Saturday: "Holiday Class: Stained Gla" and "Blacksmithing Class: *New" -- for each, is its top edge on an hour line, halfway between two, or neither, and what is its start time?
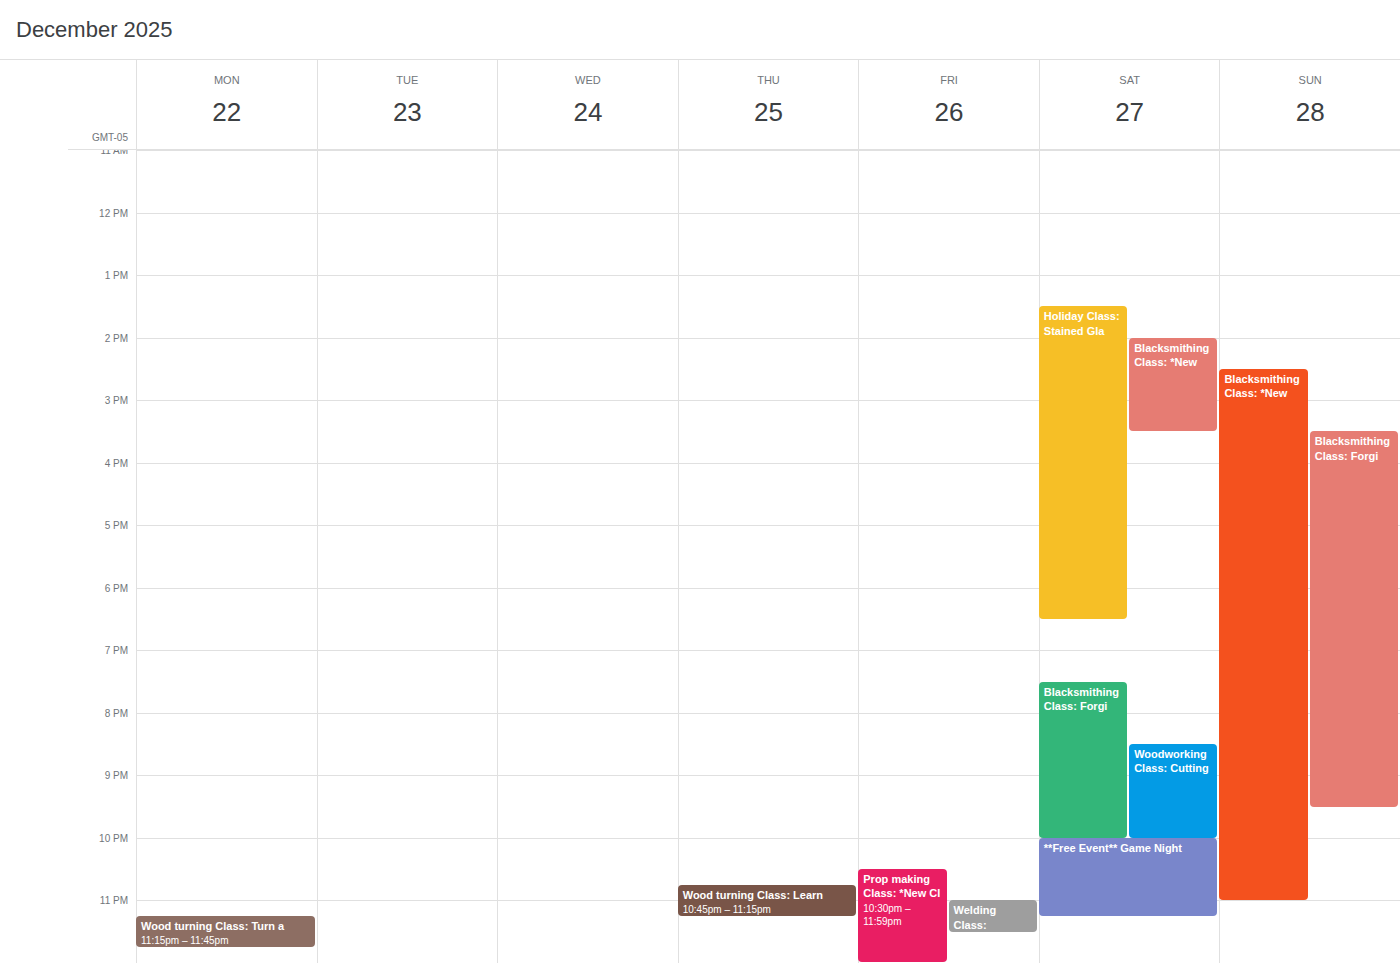
"Holiday Class: Stained Gla": 1:30 PM, halfway between the 1 PM and 2 PM lines. "Blacksmithing Class: *New": 2:00 PM, exactly on the 2 PM line.